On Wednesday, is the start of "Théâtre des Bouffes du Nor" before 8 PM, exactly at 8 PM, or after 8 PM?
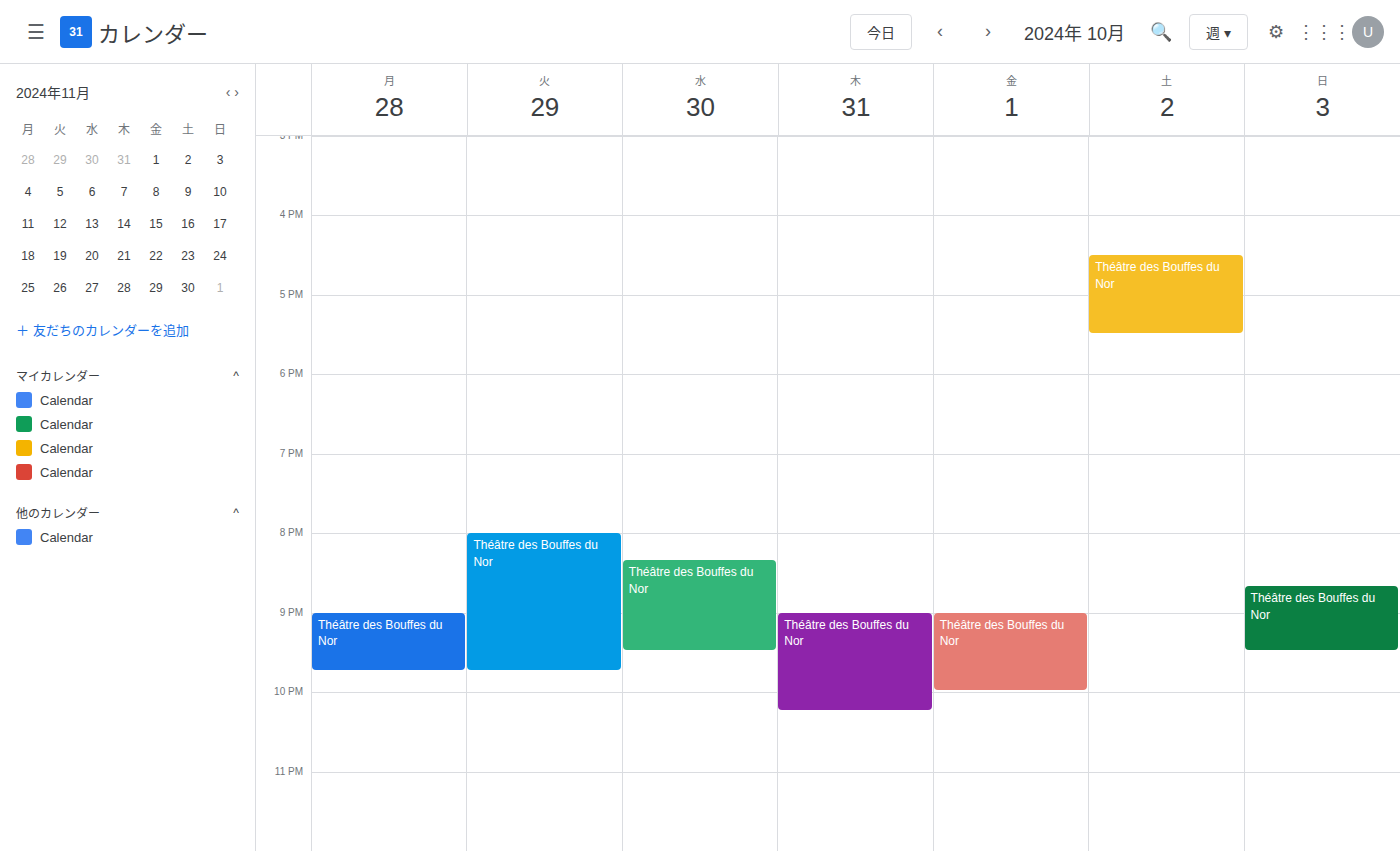
8:20 PM -- after 8 PM, 20 minutes below the 8 PM line.